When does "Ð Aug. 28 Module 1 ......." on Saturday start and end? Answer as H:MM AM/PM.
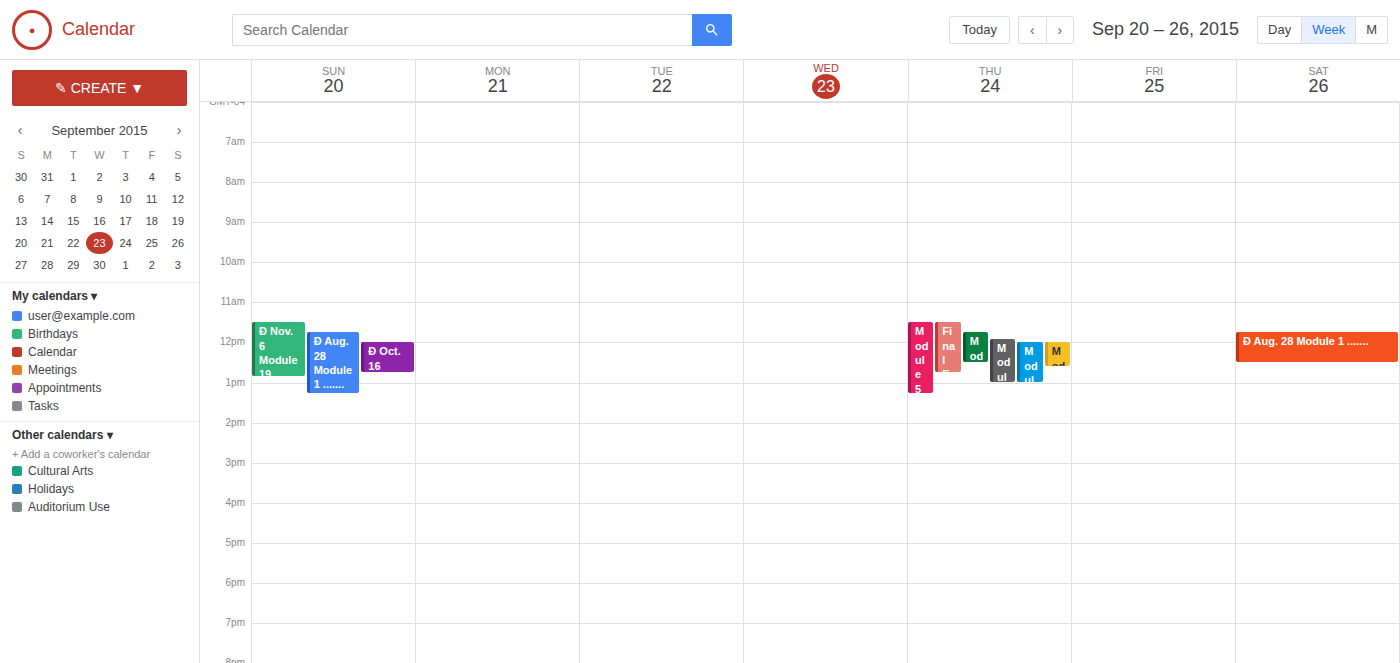
11:45 AM to 12:30 PM